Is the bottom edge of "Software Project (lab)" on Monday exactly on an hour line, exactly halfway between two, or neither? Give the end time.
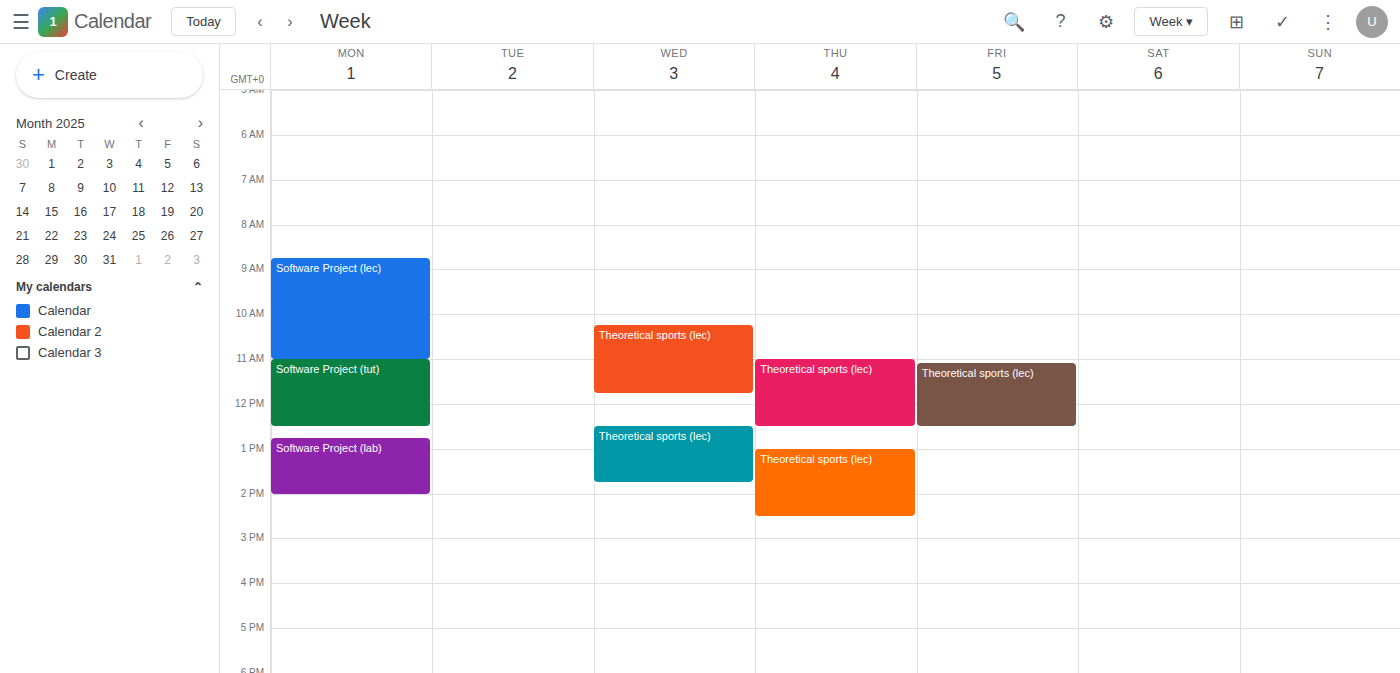
2:00 PM -- exactly on the 2 PM line.